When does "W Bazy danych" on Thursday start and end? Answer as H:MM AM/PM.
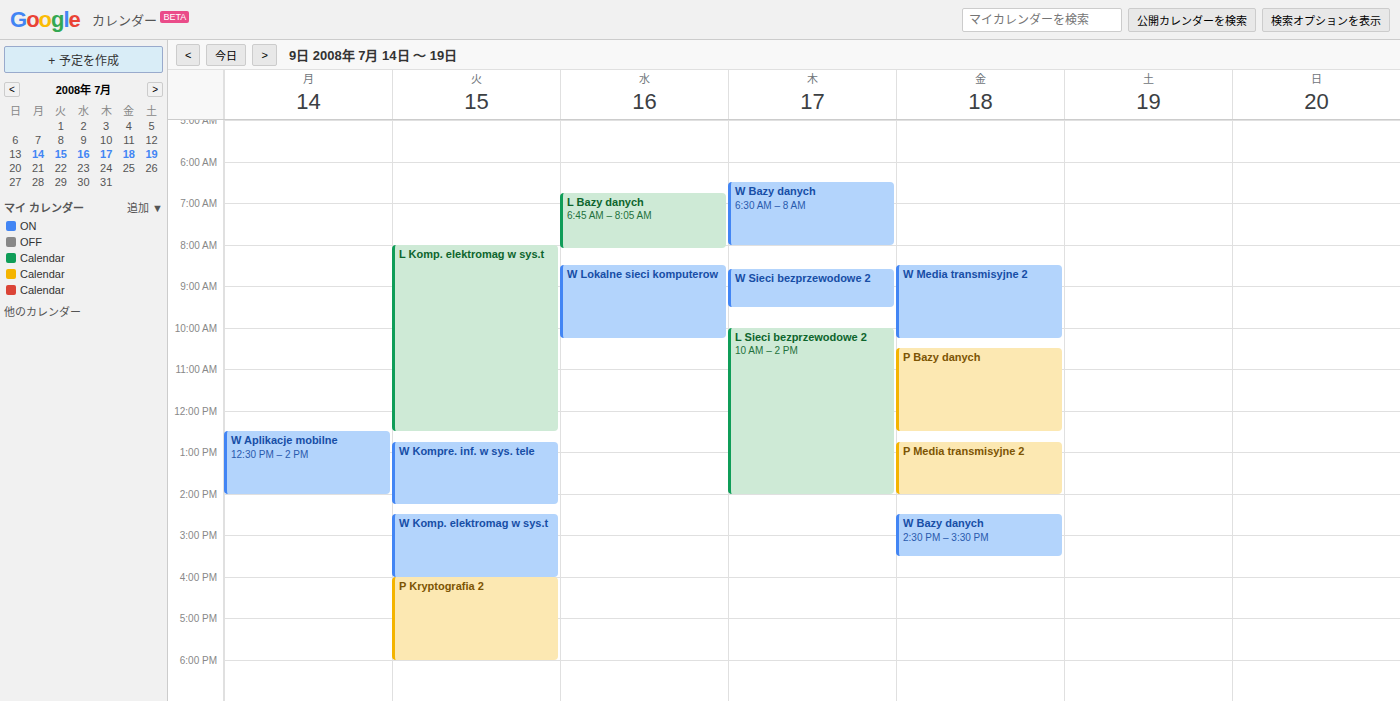
6:30 AM to 8:00 AM